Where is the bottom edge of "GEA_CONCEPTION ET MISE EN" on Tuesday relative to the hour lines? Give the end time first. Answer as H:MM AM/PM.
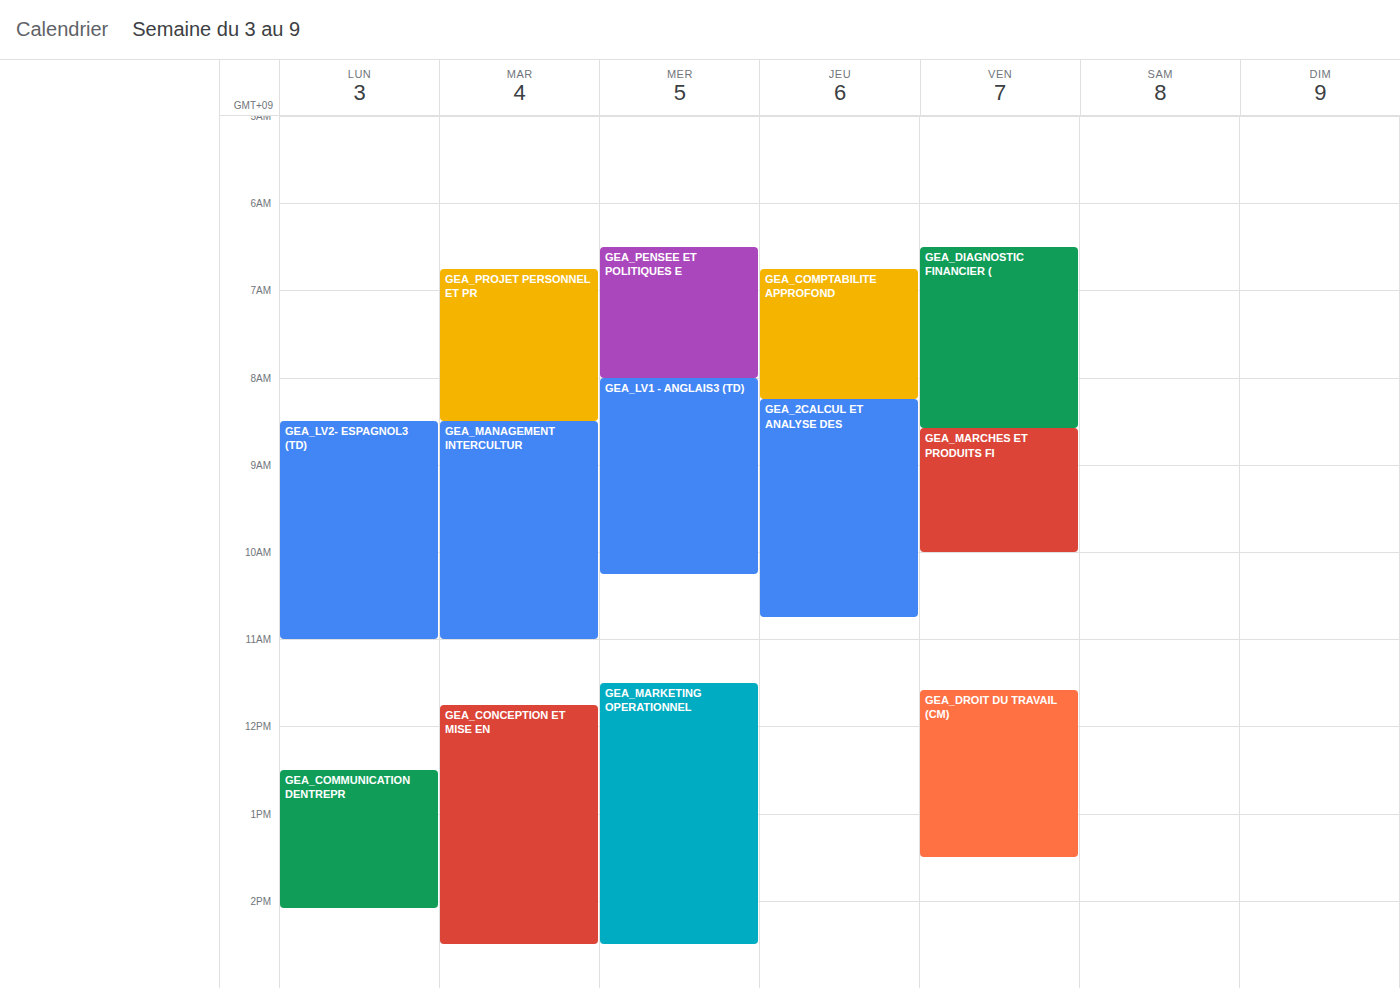
2:30 PM -- halfway between the 2 PM and 3 PM lines.